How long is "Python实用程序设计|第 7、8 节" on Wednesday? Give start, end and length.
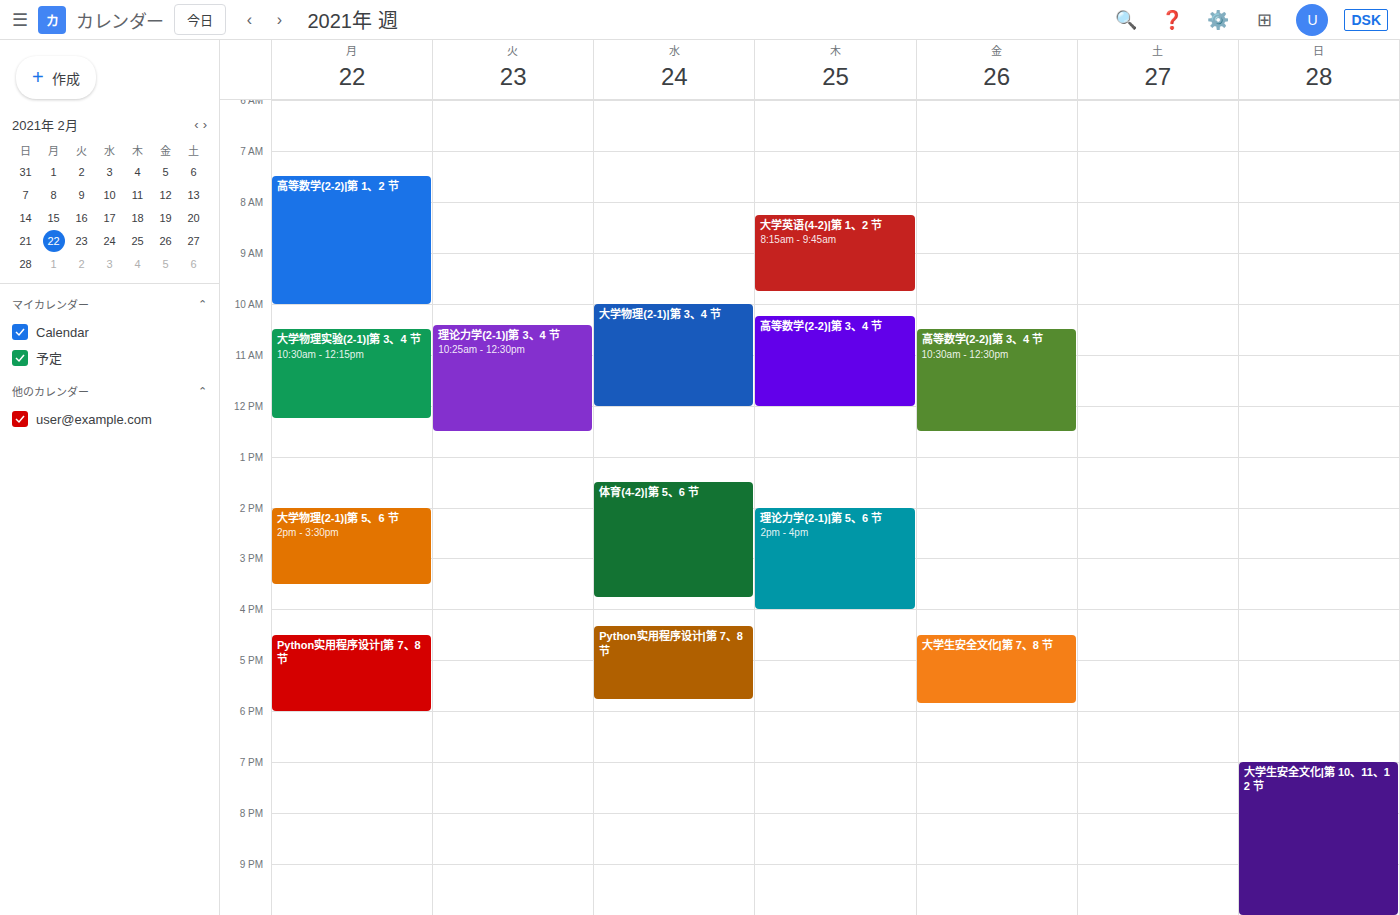
4:20 PM to 5:45 PM, 1 hour 25 minutes